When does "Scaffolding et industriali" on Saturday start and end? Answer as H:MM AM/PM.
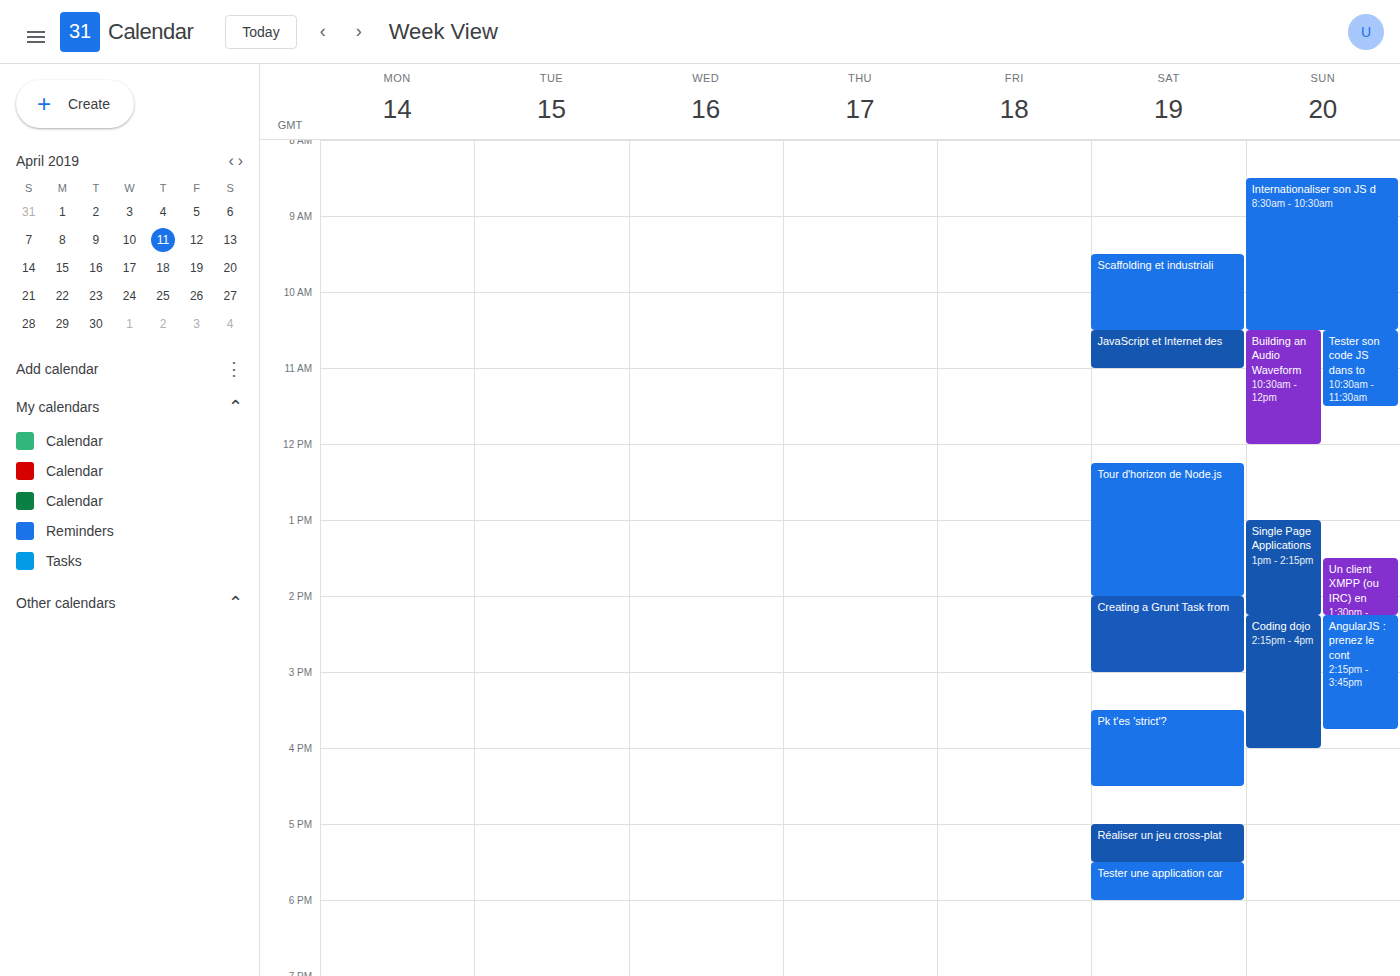
9:30 AM to 10:30 AM